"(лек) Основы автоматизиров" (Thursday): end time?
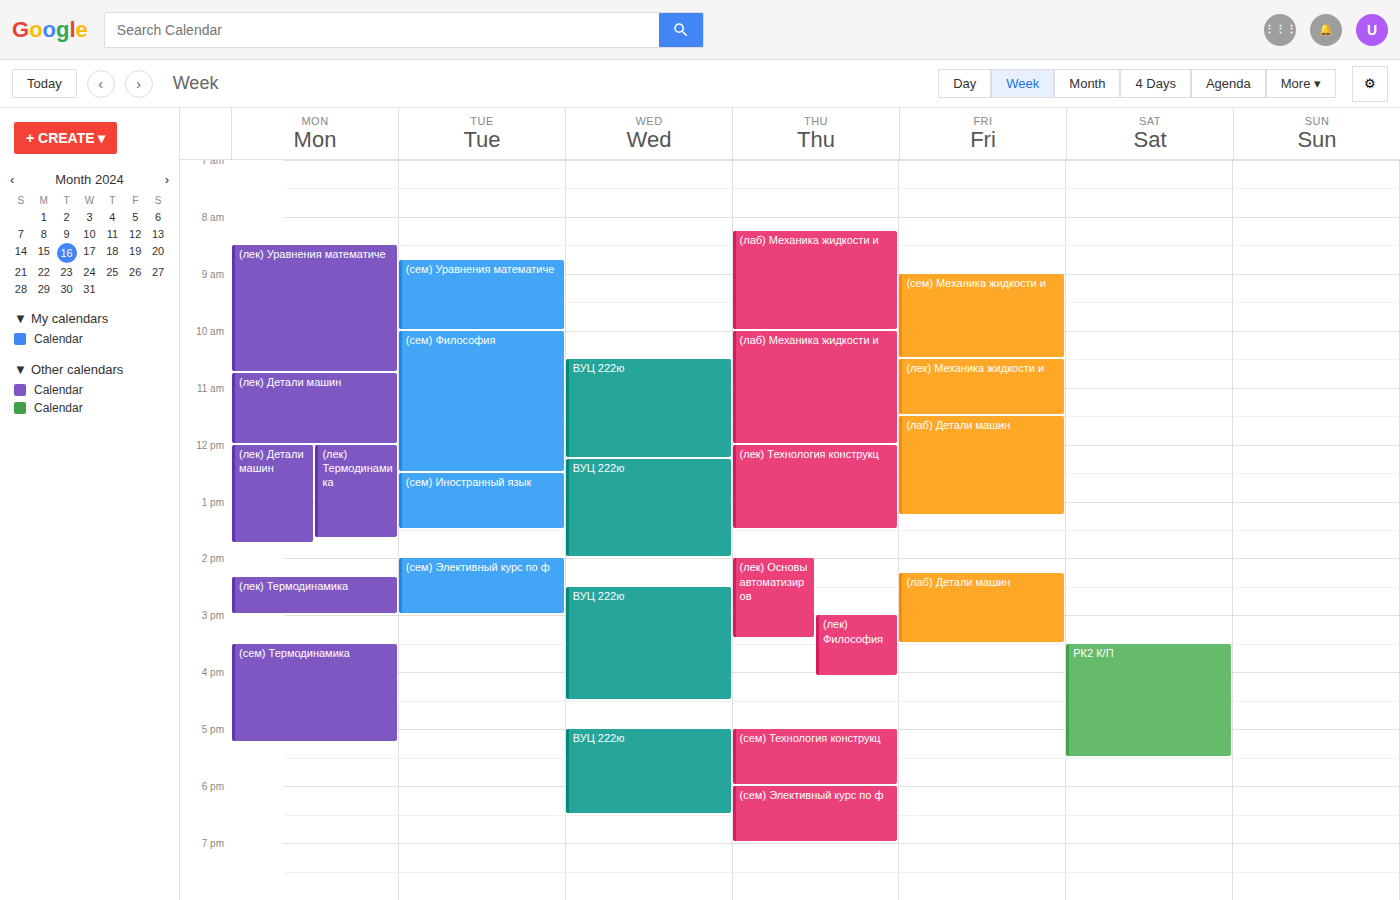
3:25 PM